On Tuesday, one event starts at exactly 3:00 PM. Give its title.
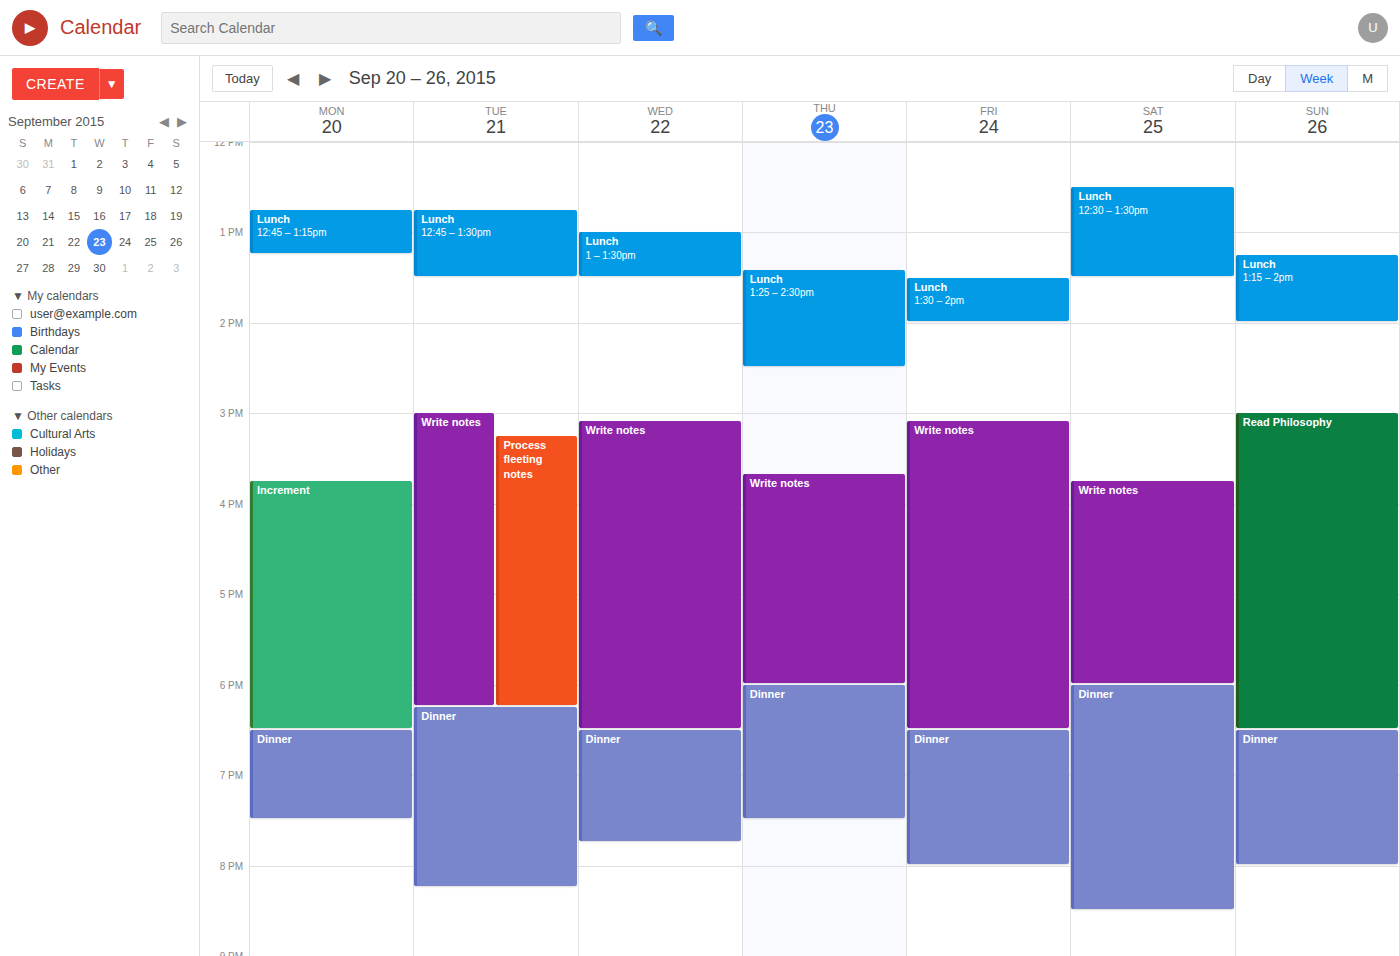
"Write notes"